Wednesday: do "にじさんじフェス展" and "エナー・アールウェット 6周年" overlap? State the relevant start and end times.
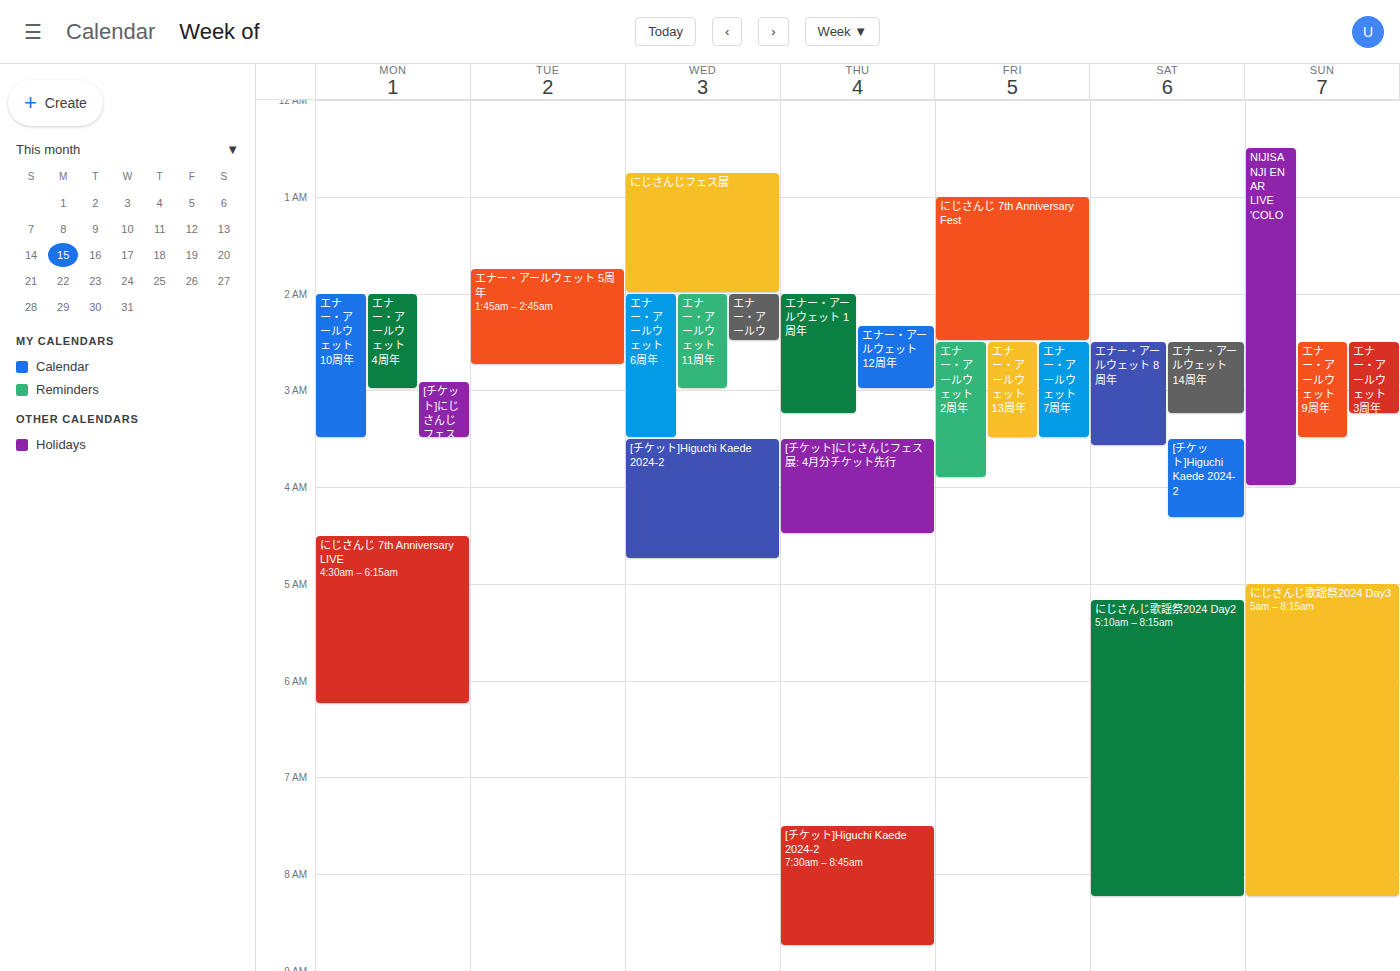
"にじさんじフェス展" ends at 2:00 AM, exactly when "エナー・アールウェット 6周年" starts -- they touch but do not overlap.